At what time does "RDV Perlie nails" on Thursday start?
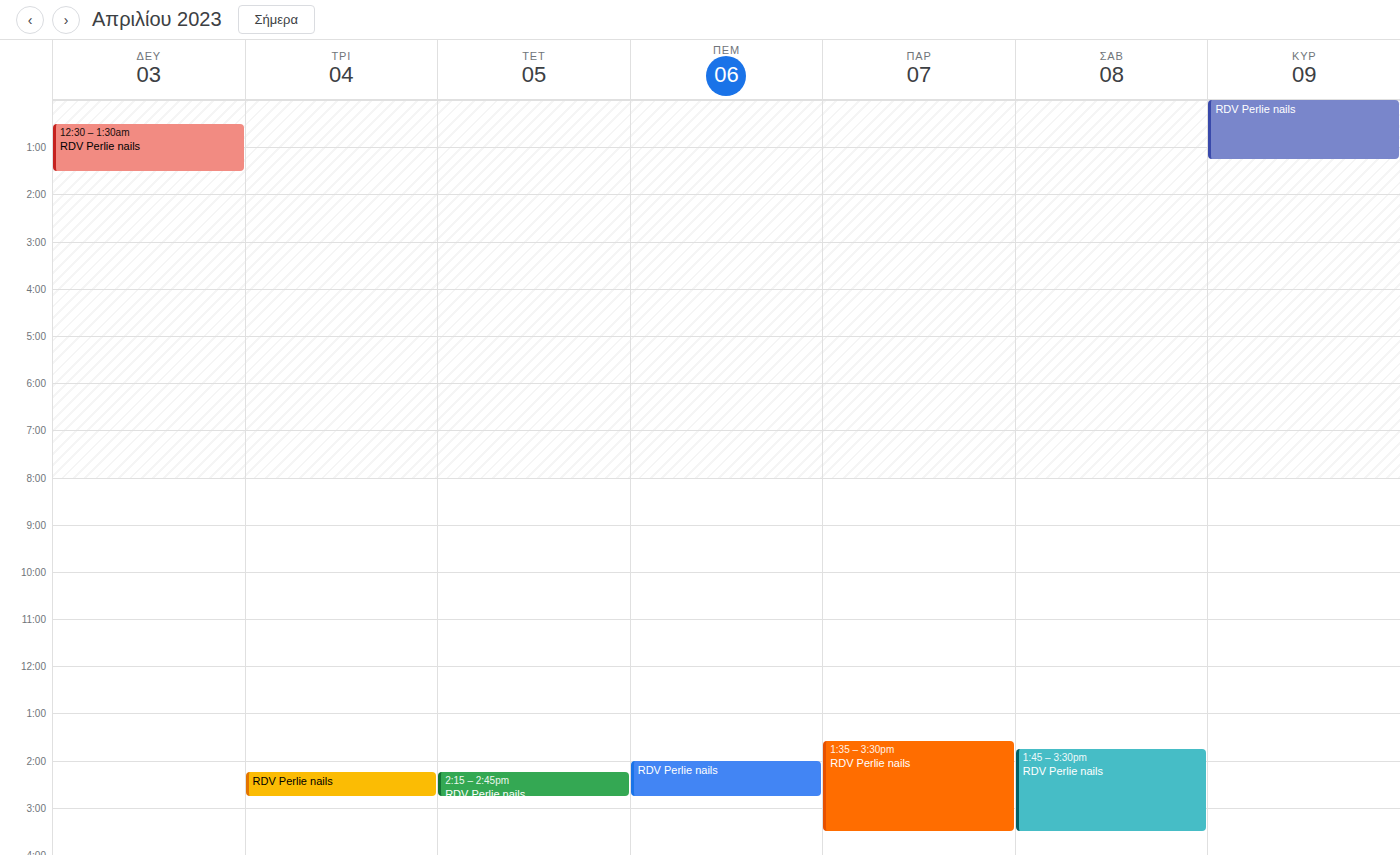
2:00 PM